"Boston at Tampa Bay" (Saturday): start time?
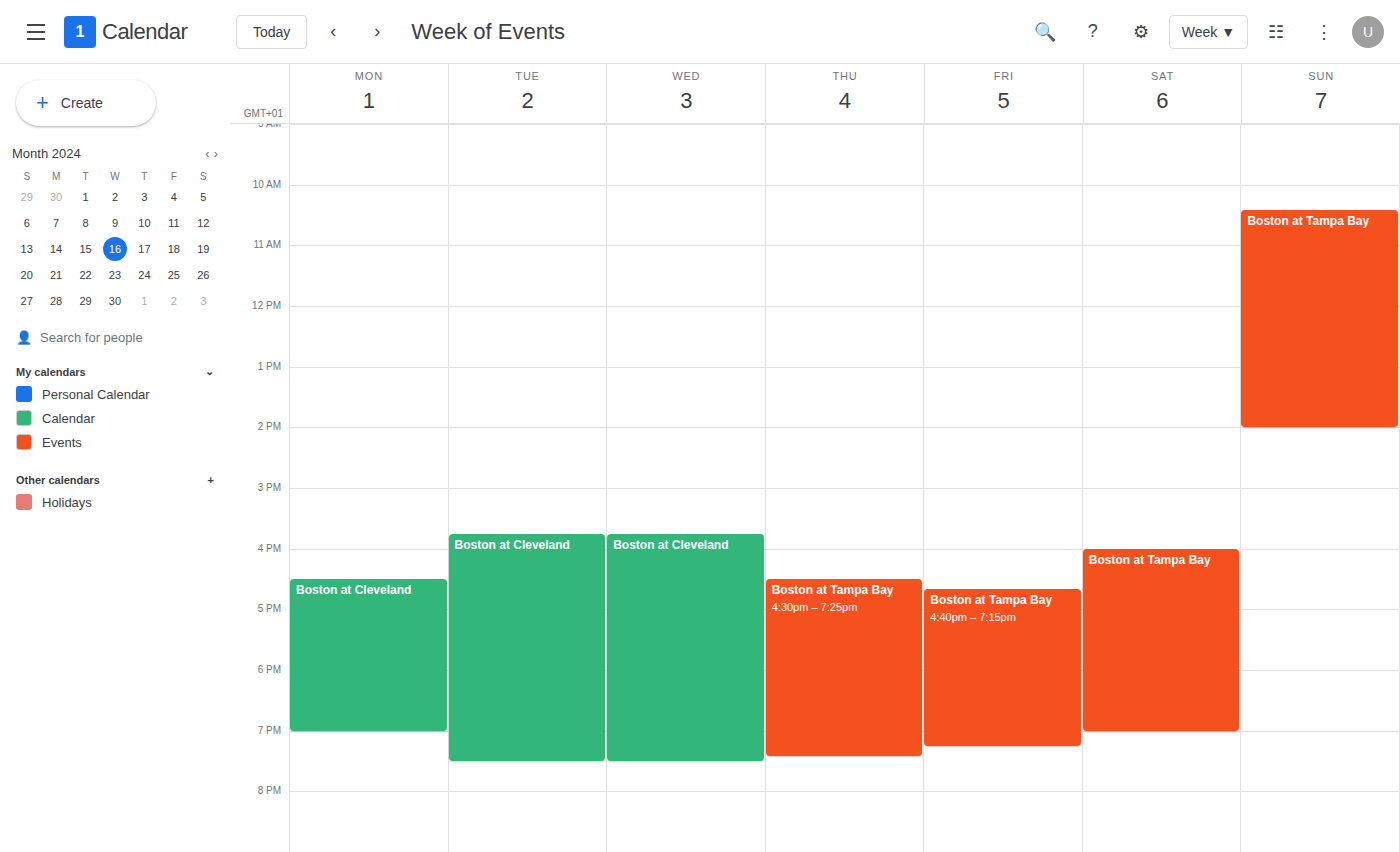
4:00 PM